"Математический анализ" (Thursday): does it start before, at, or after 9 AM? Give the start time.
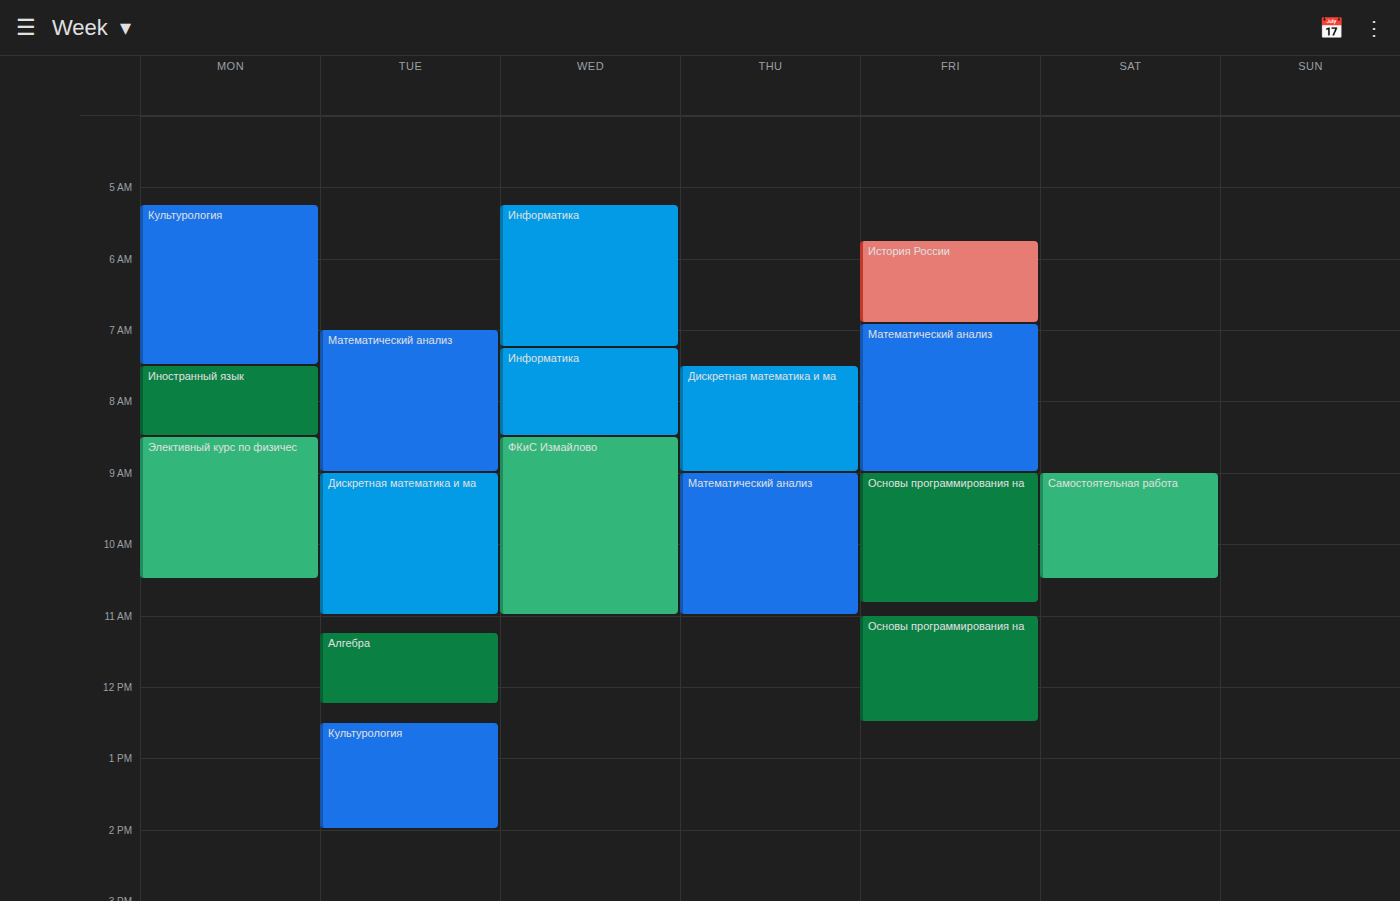
9:00 AM -- exactly at 9 AM, on the 9 AM line.